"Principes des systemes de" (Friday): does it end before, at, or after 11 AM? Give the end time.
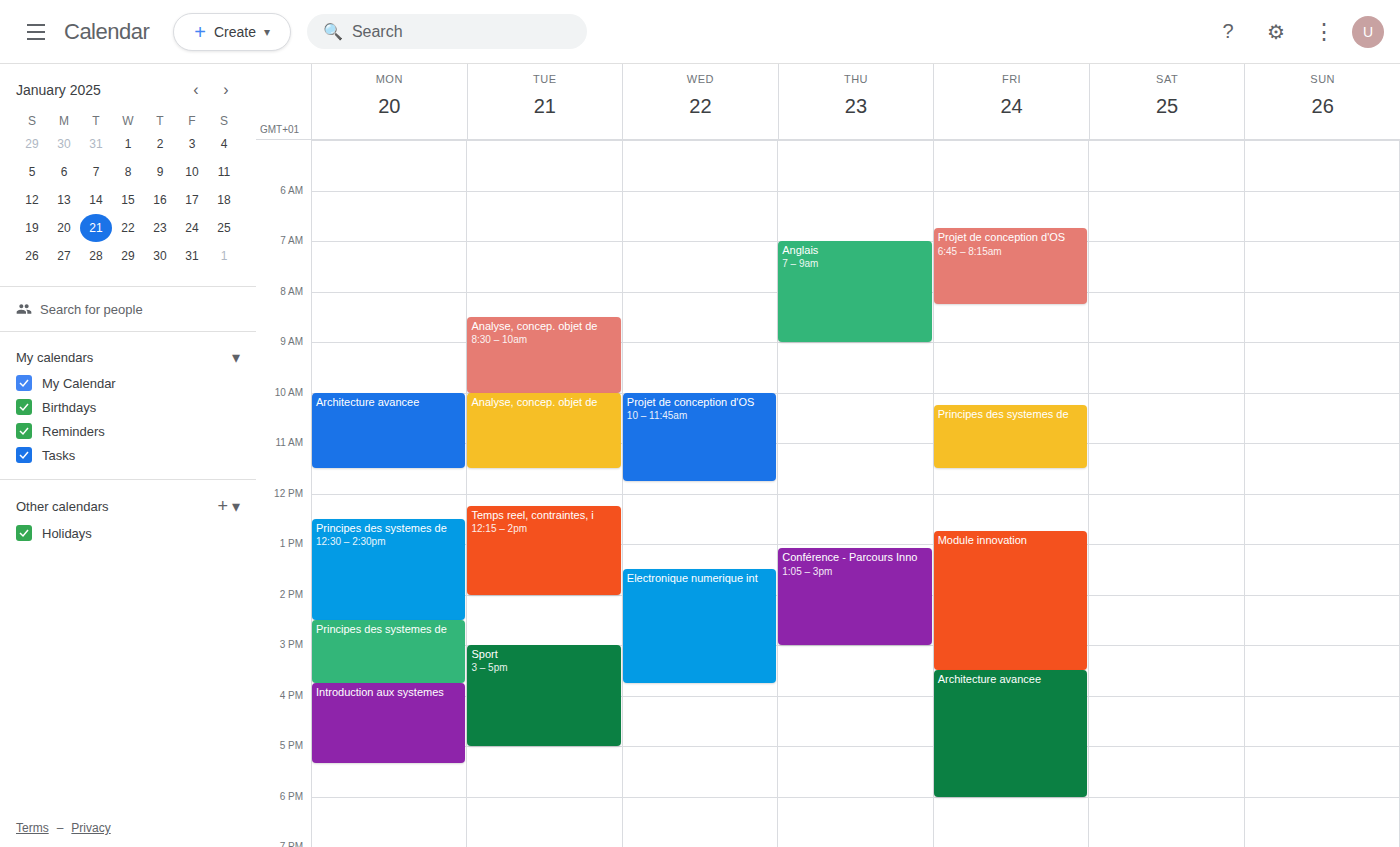
11:30 AM -- after 11 AM, 30 minutes below the 11 AM line.